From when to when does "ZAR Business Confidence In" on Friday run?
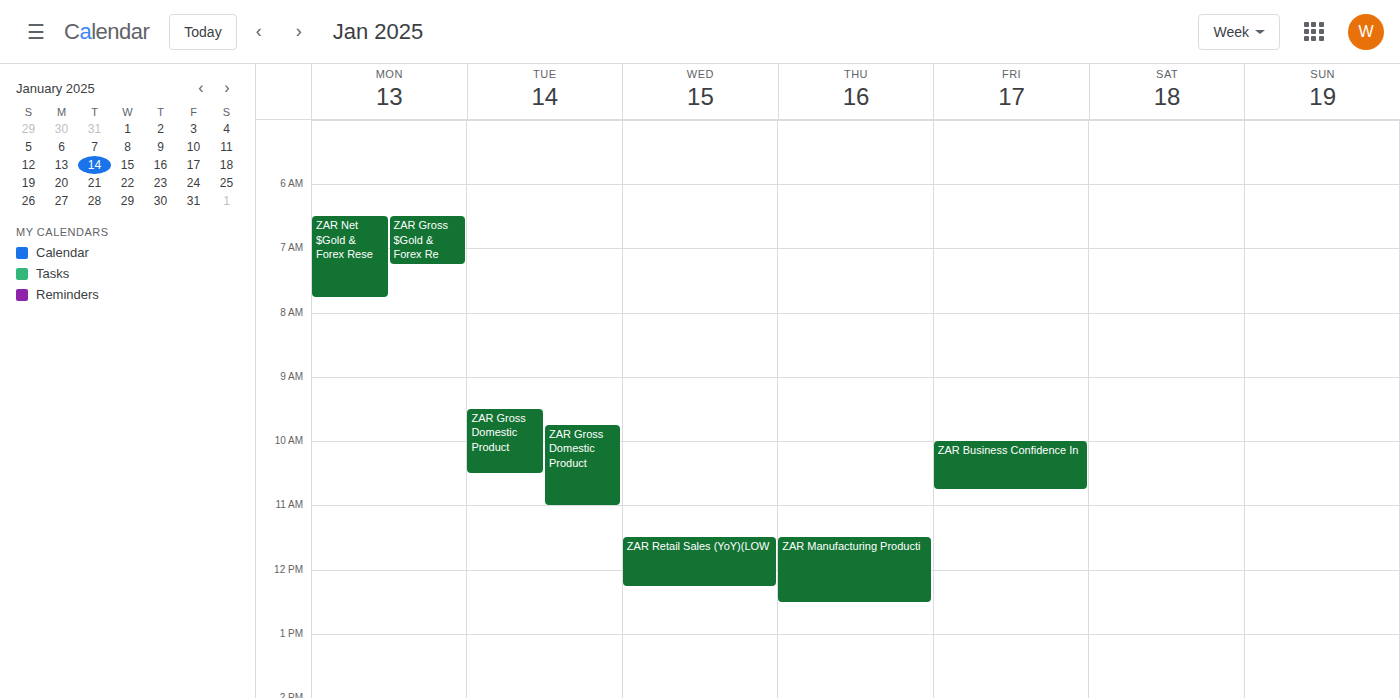
10:00 AM to 10:45 AM